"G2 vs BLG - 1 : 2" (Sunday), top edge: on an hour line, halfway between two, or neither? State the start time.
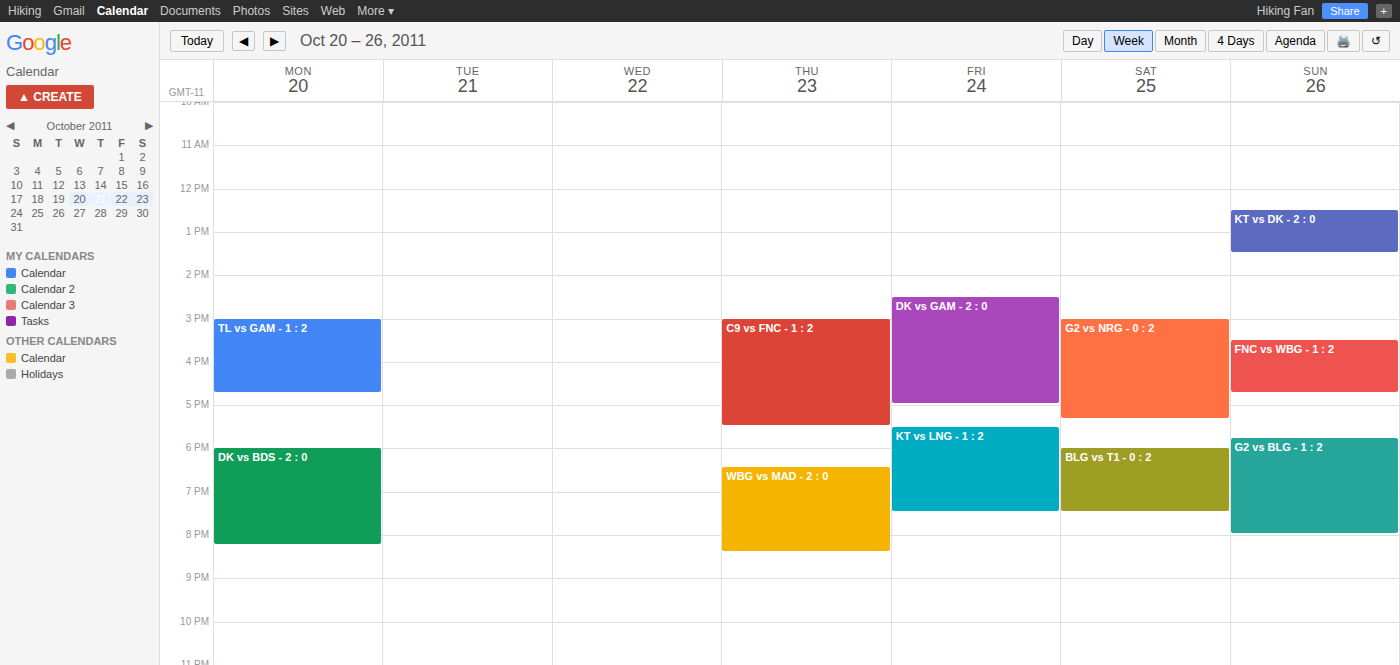
5:45 PM -- neither: three quarters of the way from the 5 PM line to the 6 PM line.